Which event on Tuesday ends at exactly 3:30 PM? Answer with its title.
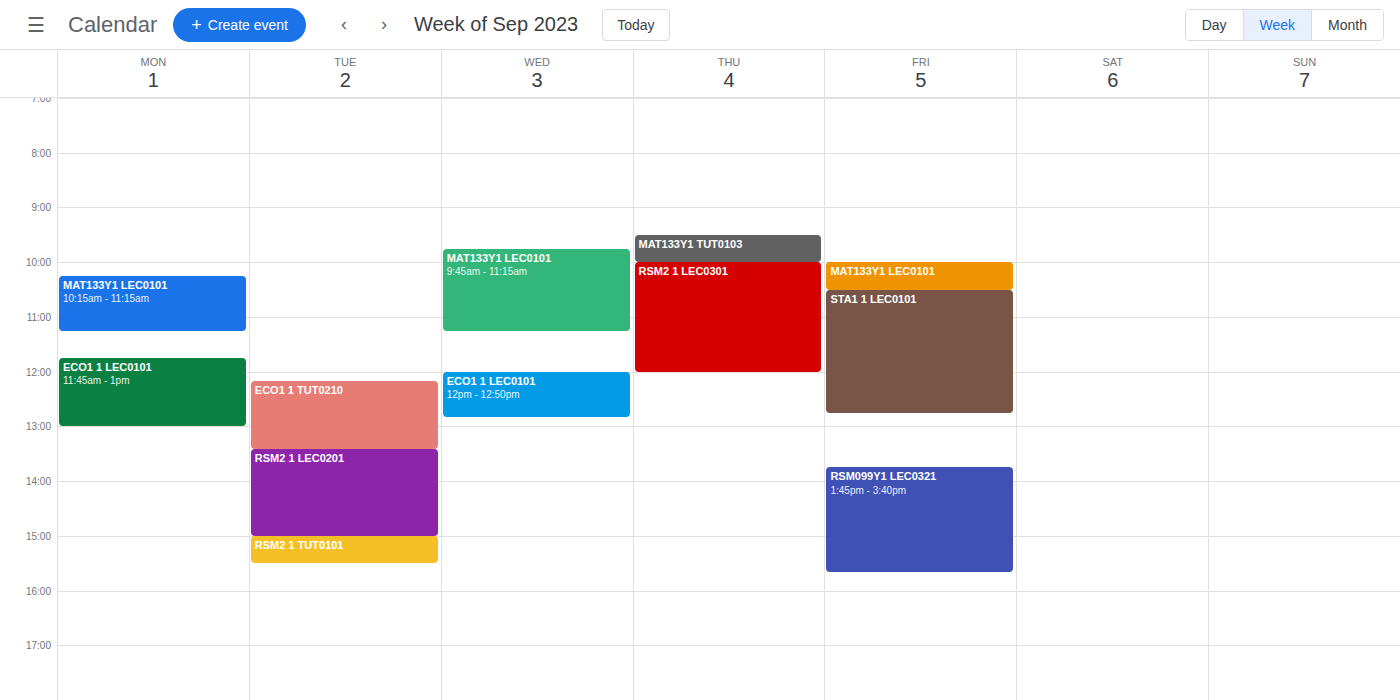
"RSM2 1 TUT0101"